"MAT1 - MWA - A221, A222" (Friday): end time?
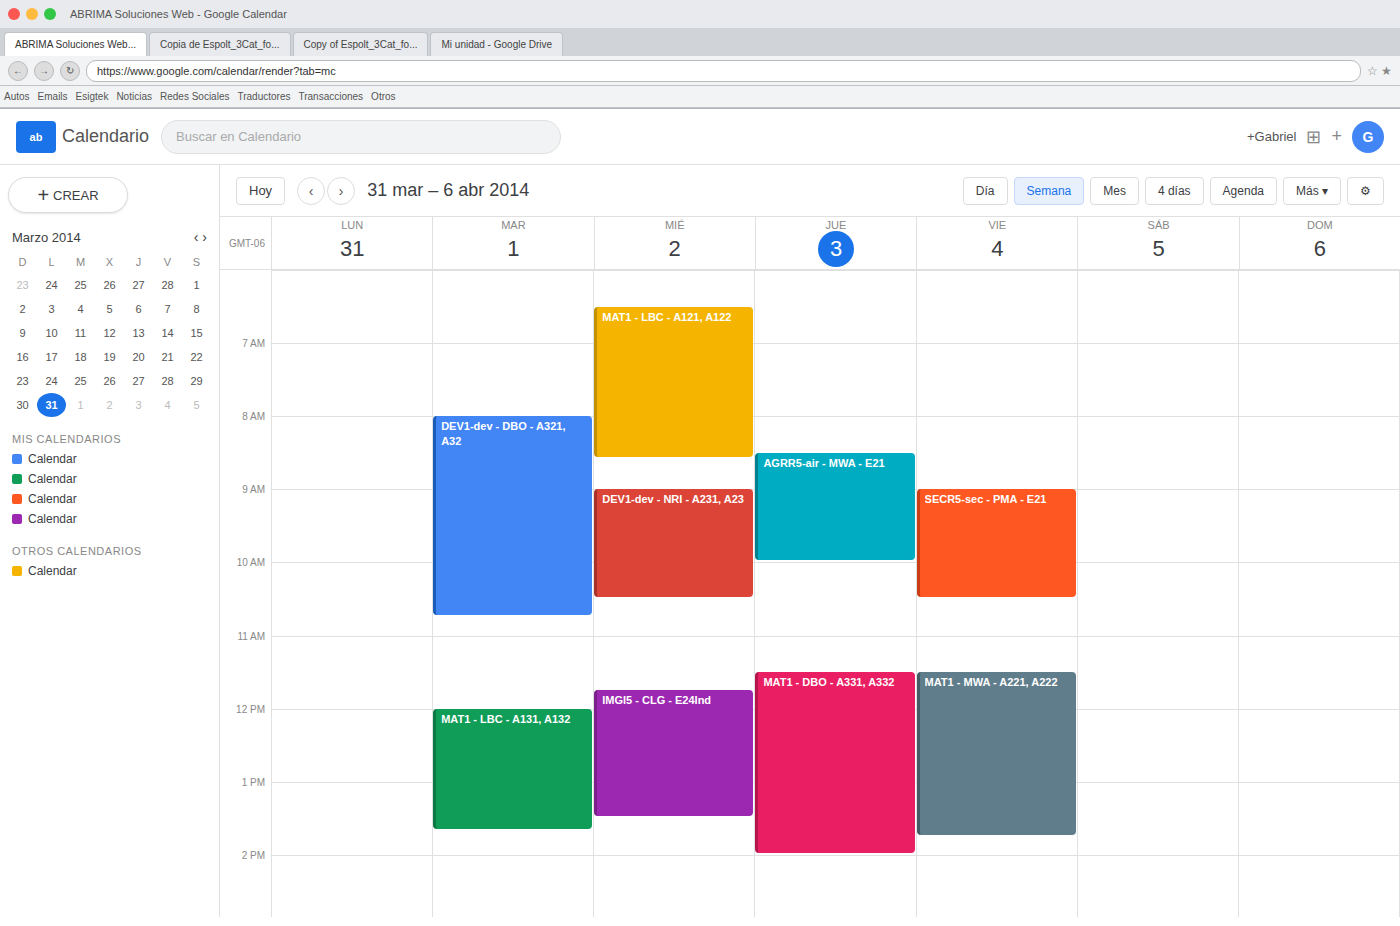
1:45 PM